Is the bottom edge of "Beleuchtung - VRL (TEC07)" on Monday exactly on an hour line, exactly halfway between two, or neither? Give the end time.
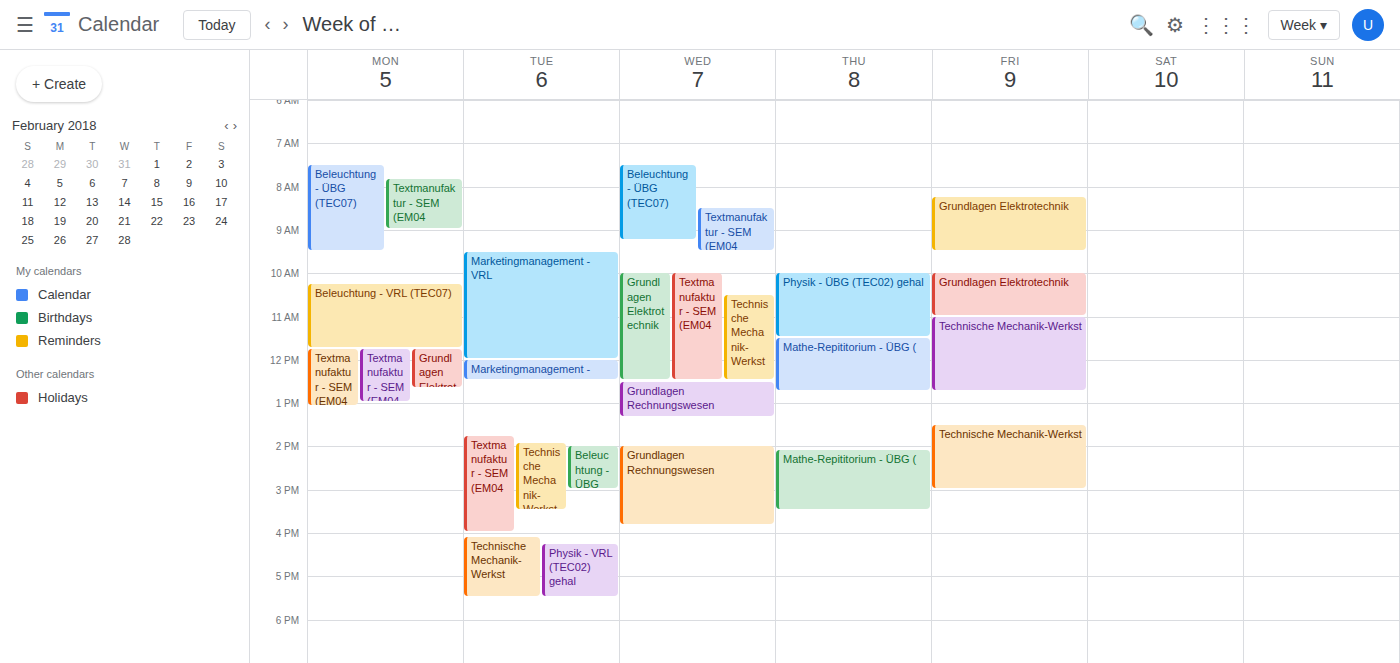
11:45 -- neither: three quarters of the way from the 11:00 line to the 12:00 line.